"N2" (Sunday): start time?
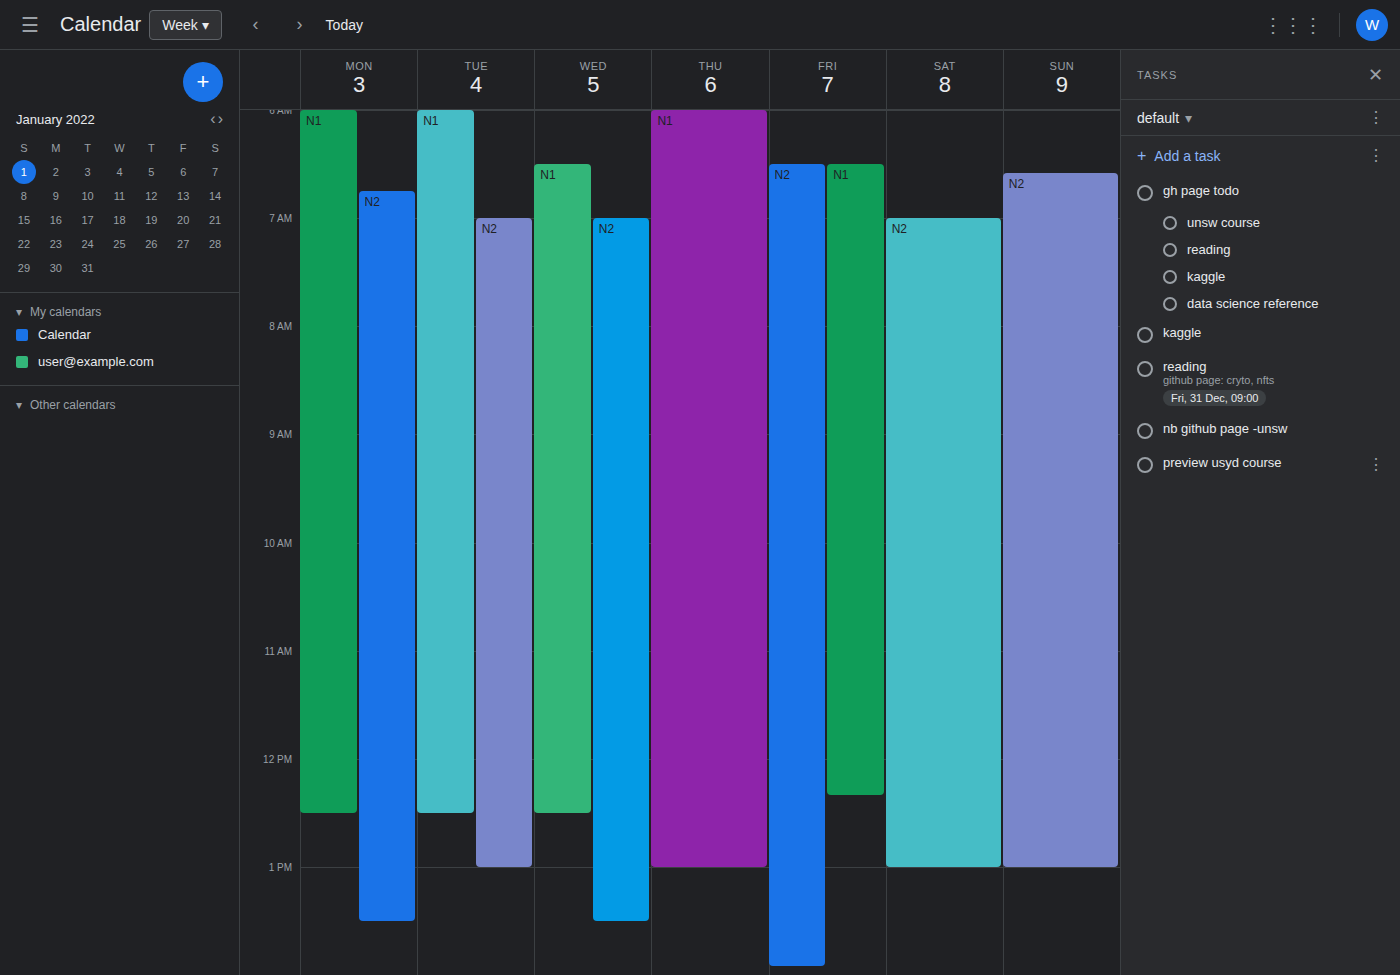
6:35 AM